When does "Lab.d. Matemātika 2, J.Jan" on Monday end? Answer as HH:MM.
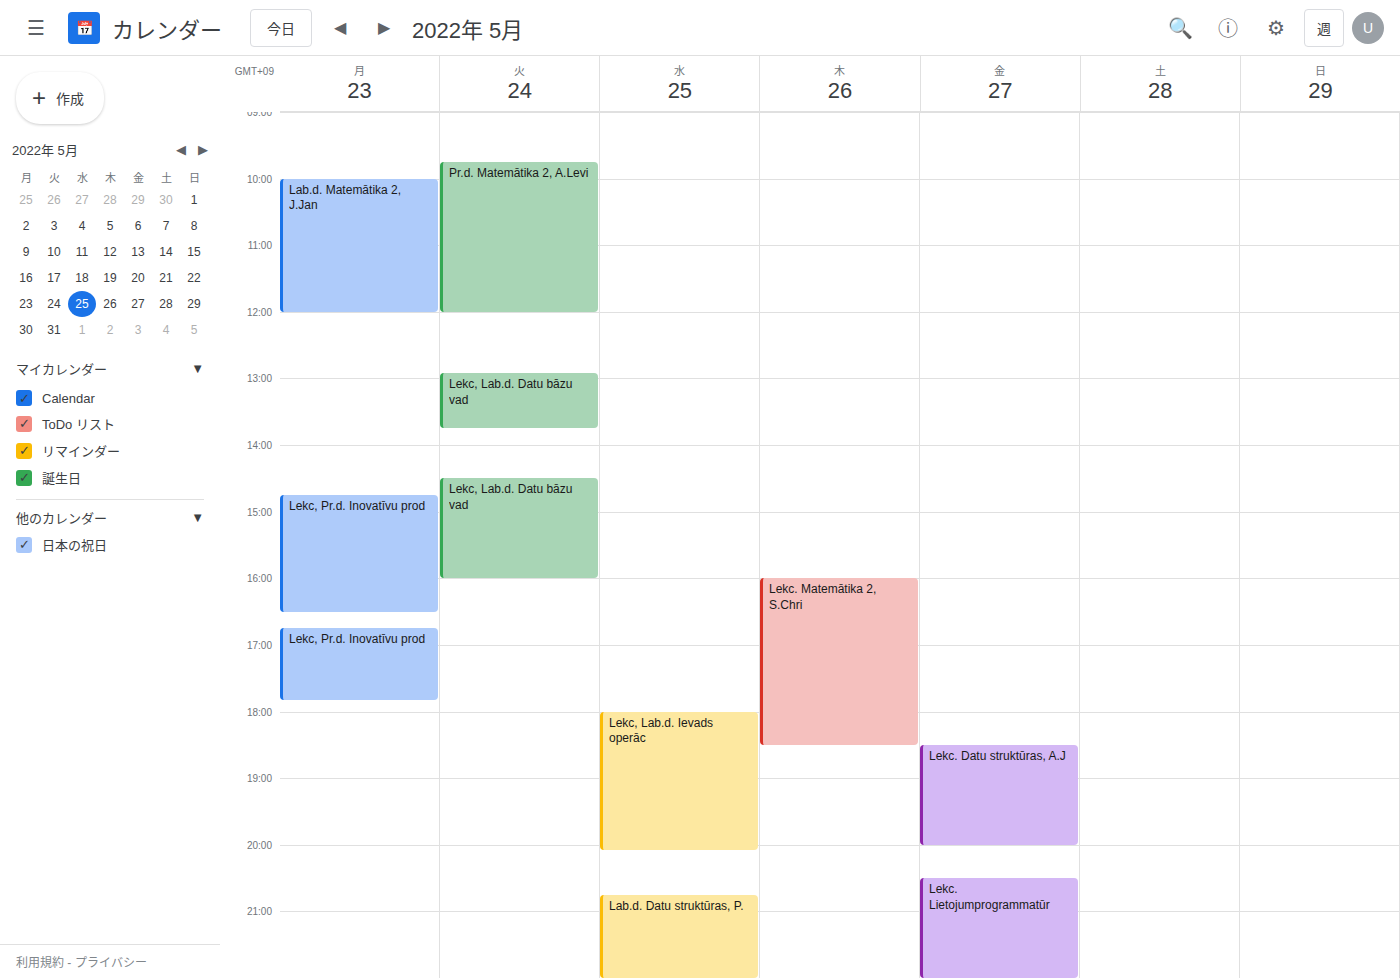
12:00